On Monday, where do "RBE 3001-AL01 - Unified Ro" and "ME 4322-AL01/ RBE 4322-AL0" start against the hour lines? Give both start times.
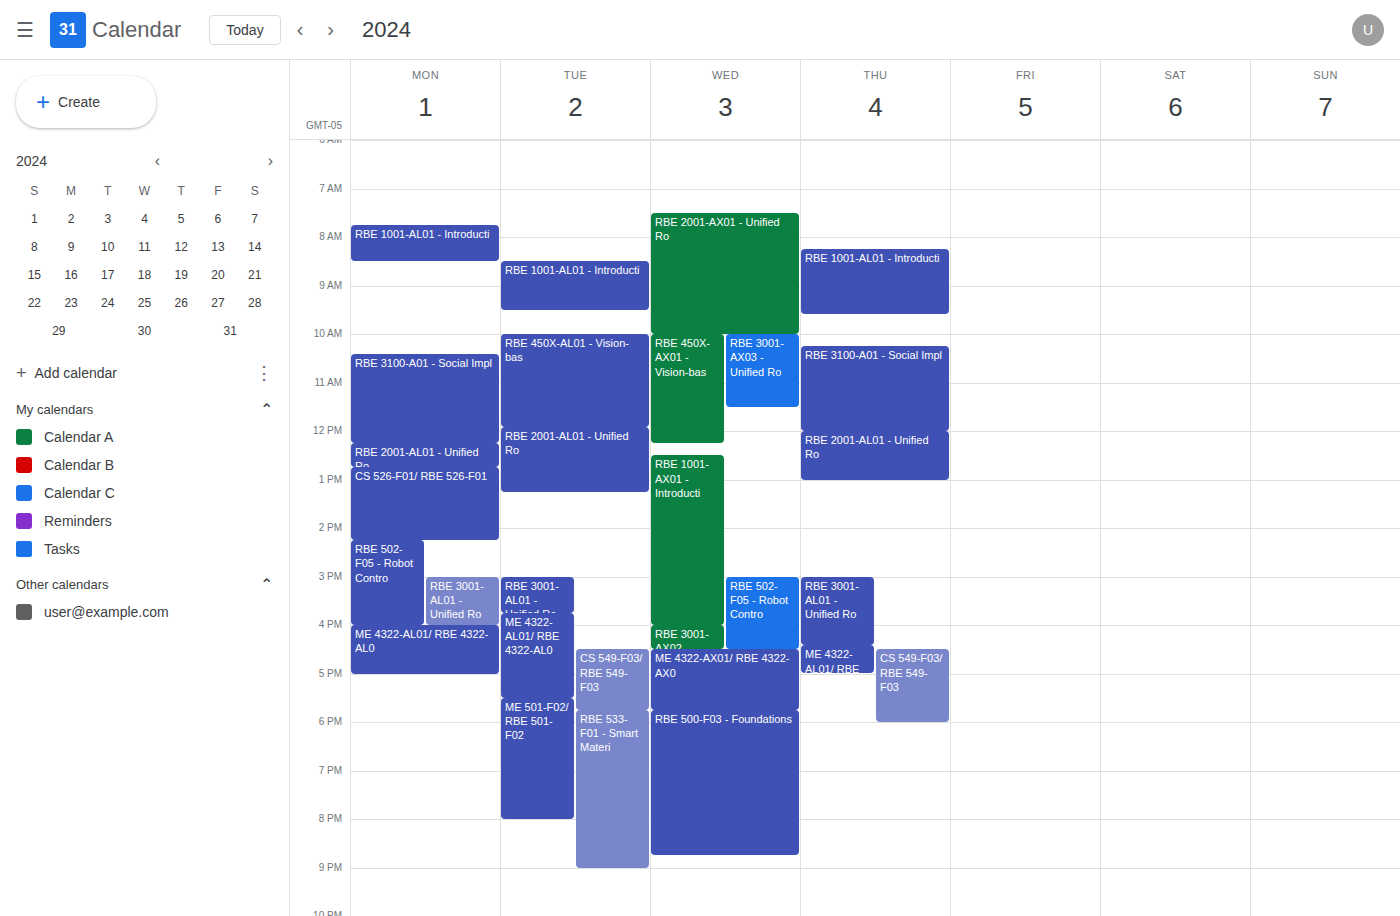
"RBE 3001-AL01 - Unified Ro": 3:00 PM, exactly on the 3 PM line. "ME 4322-AL01/ RBE 4322-AL0": 4:00 PM, exactly on the 4 PM line.